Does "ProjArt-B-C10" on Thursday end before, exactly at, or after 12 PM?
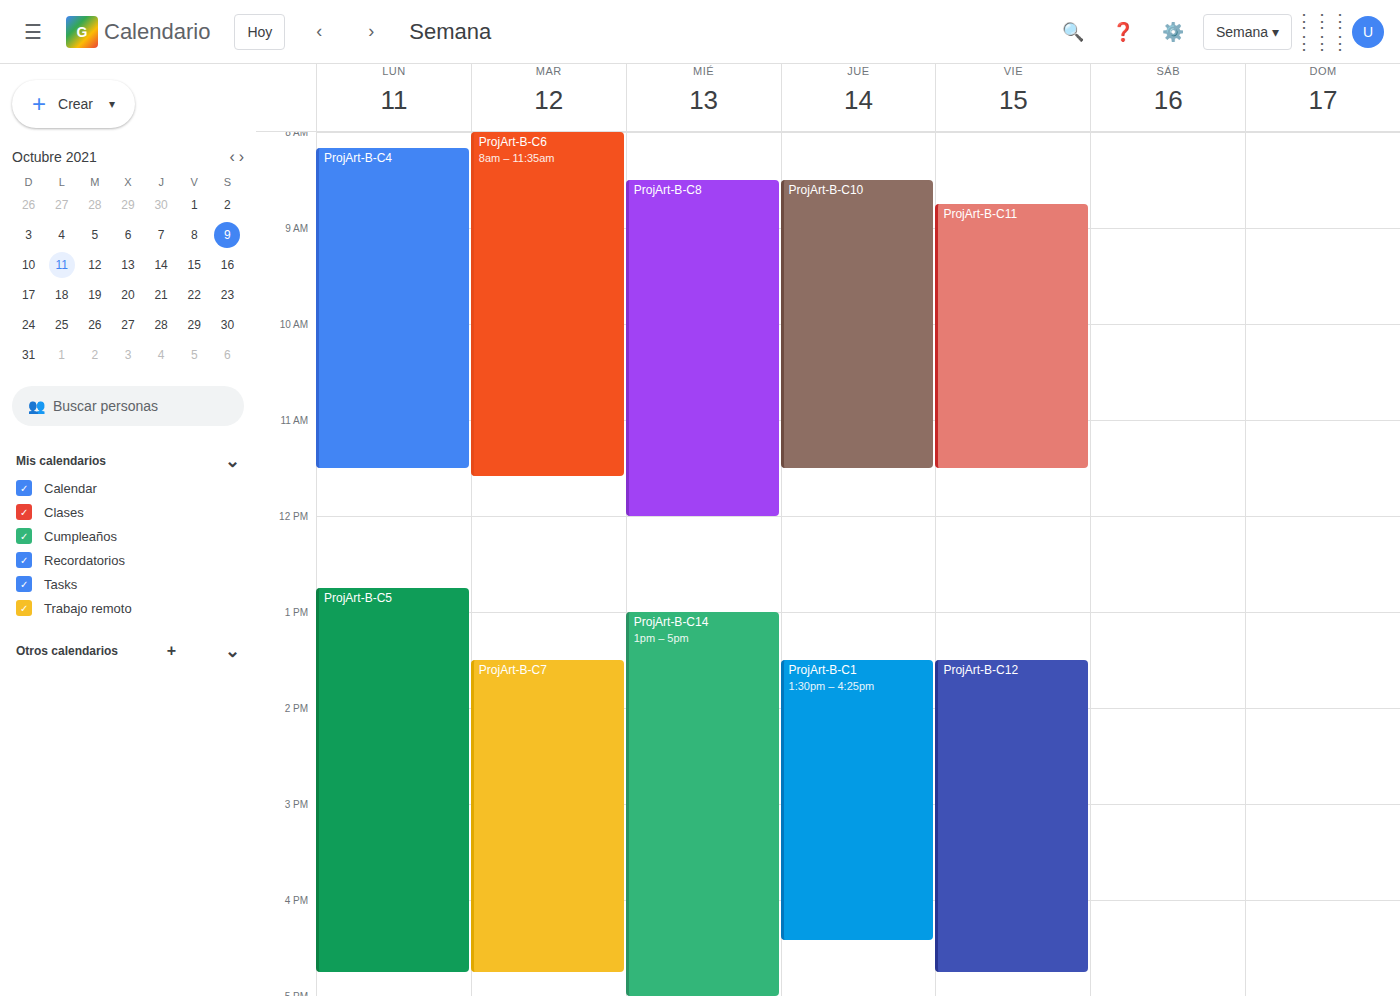
11:30 AM -- before 12 PM, 30 minutes above the 12 PM line.